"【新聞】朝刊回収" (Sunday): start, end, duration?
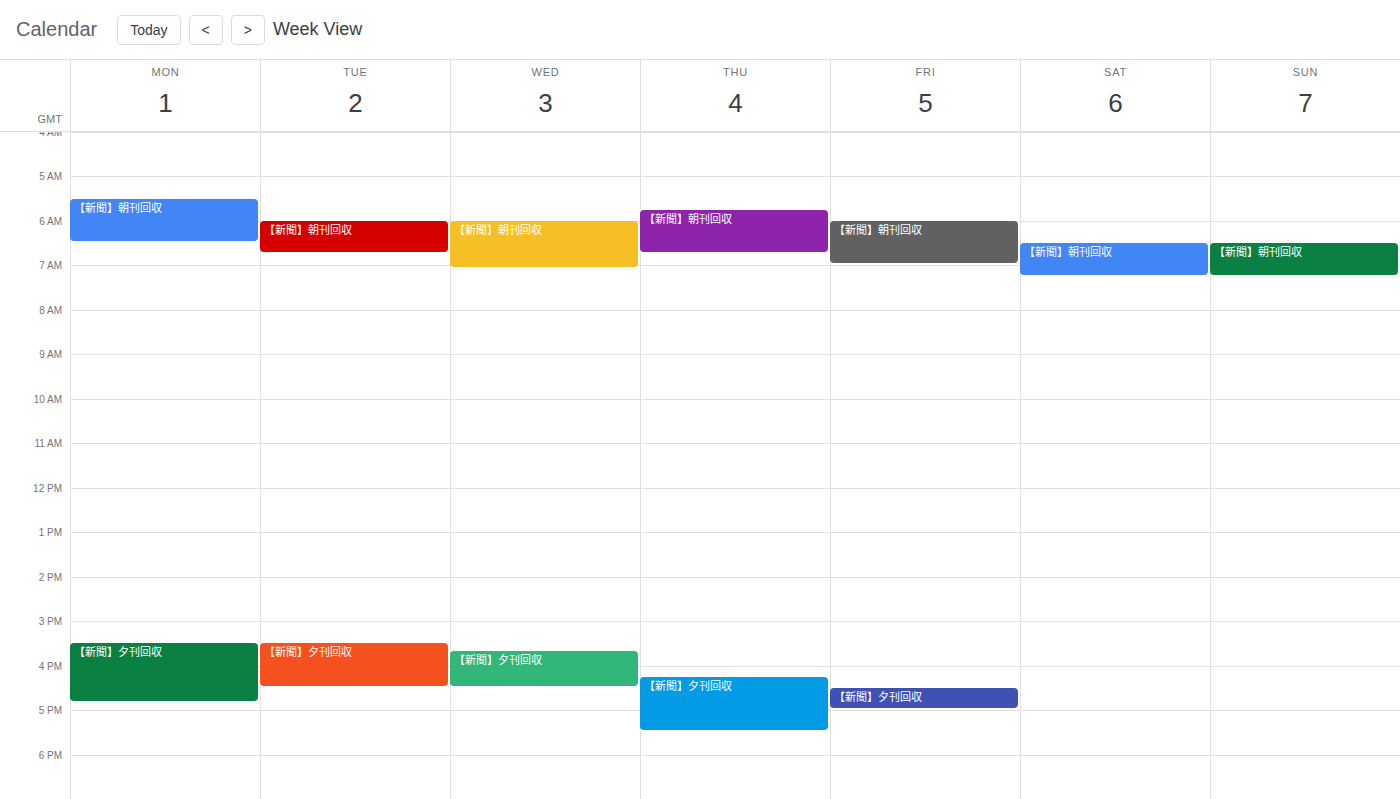
6:30 AM to 7:15 AM, 45 minutes